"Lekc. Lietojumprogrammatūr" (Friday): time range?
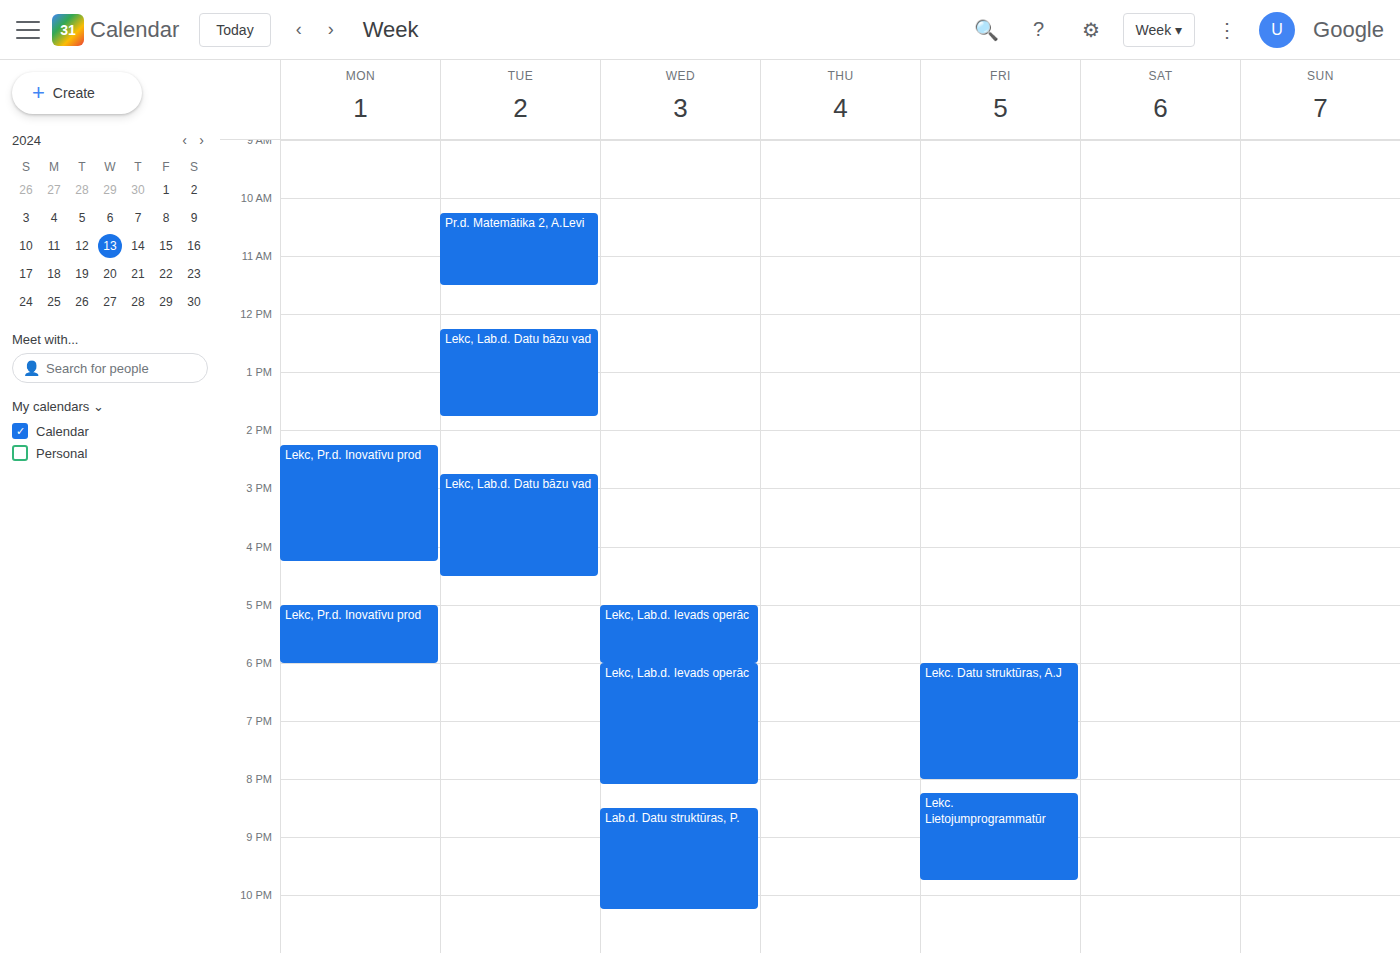
20:15 to 21:45